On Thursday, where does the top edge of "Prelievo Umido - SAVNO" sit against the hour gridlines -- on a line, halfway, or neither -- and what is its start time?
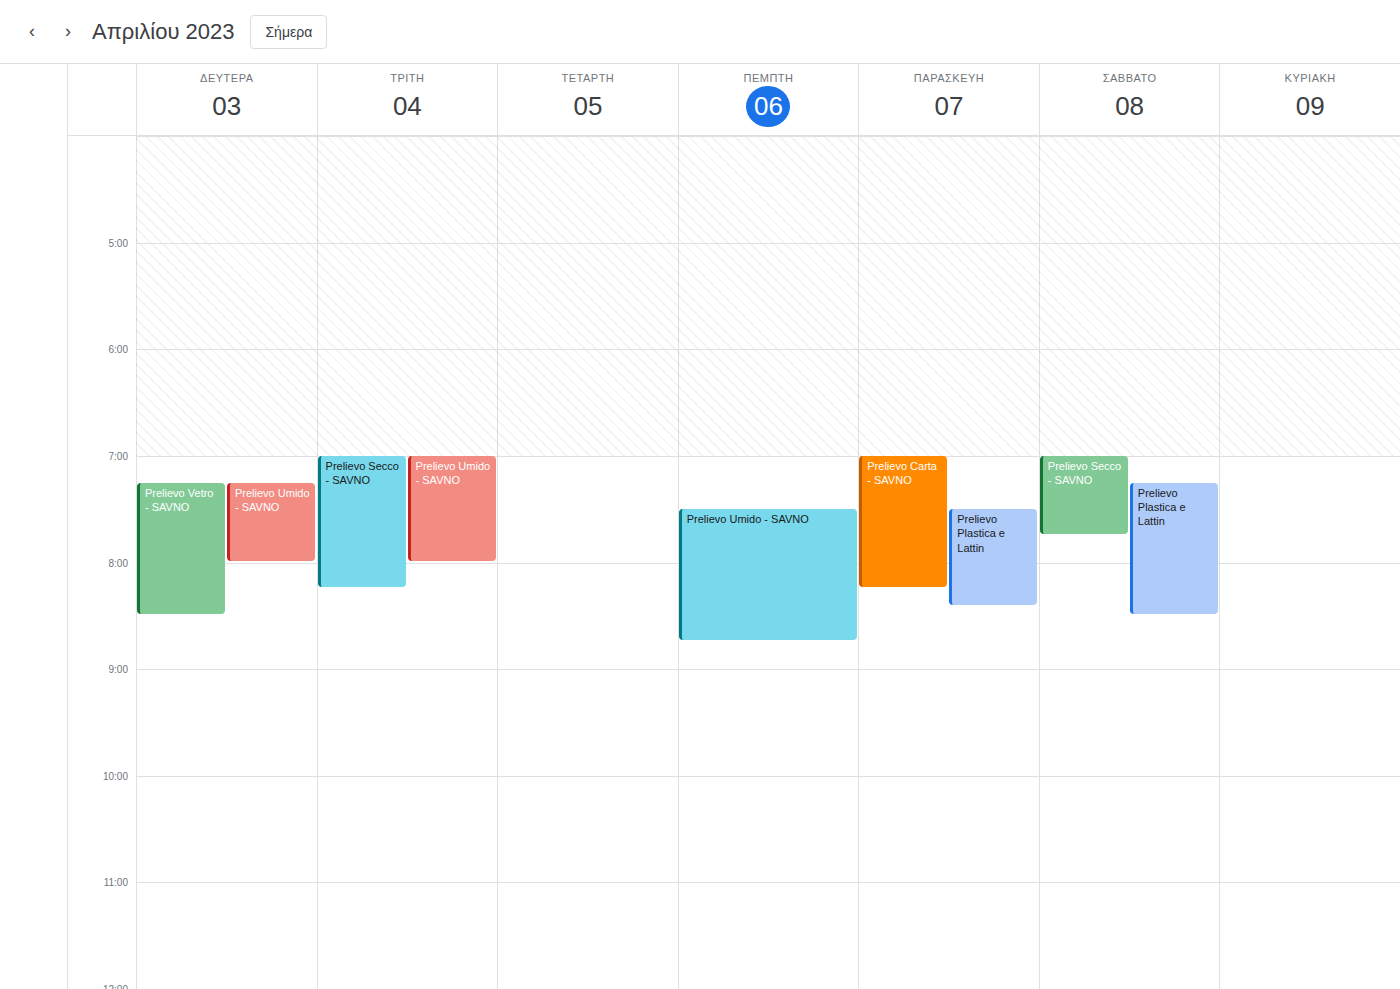
7:30 AM -- halfway between the 7 AM and 8 AM lines.